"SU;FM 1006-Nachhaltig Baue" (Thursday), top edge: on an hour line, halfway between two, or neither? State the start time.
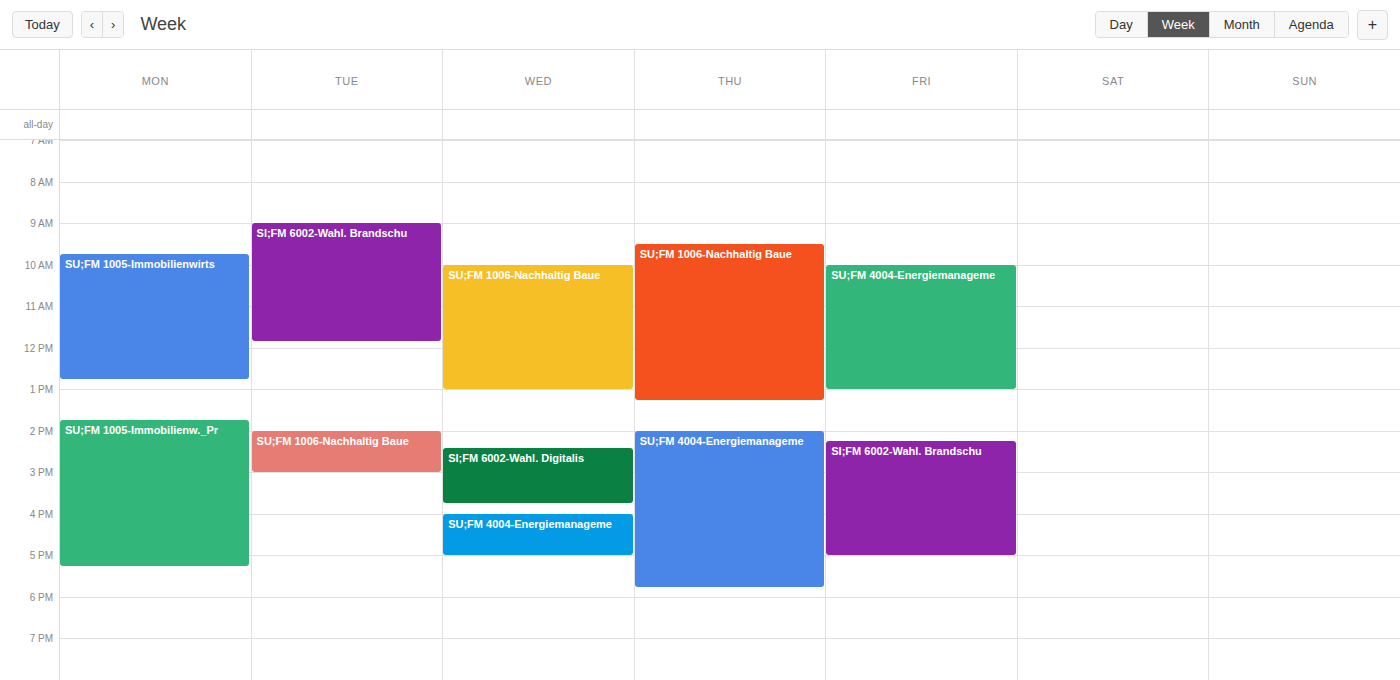
9:30 AM -- halfway between the 9 AM and 10 AM lines.